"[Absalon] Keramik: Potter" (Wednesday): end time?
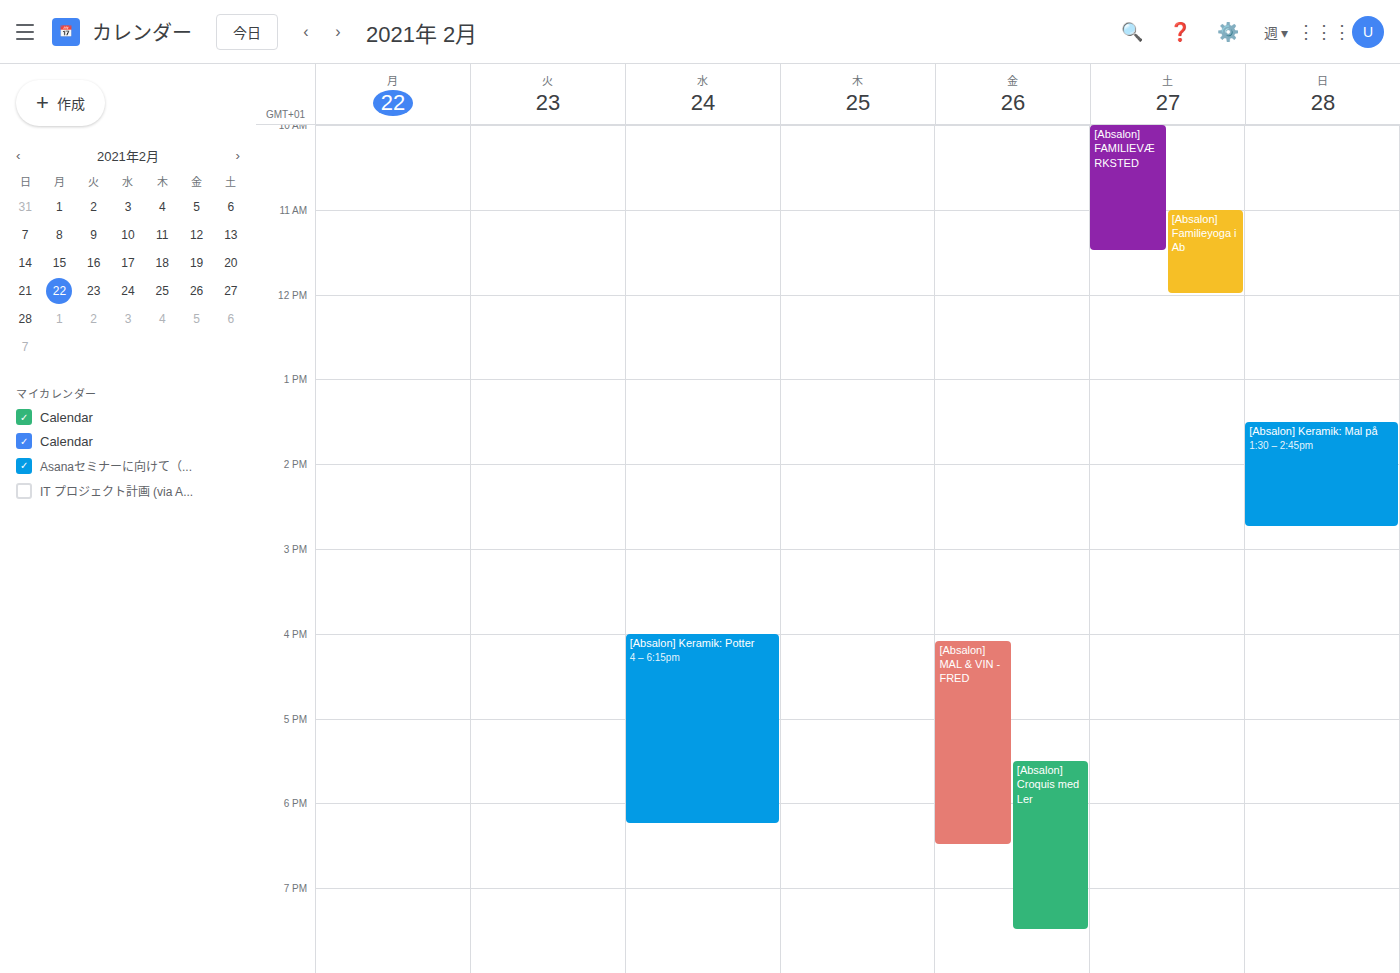
18:15